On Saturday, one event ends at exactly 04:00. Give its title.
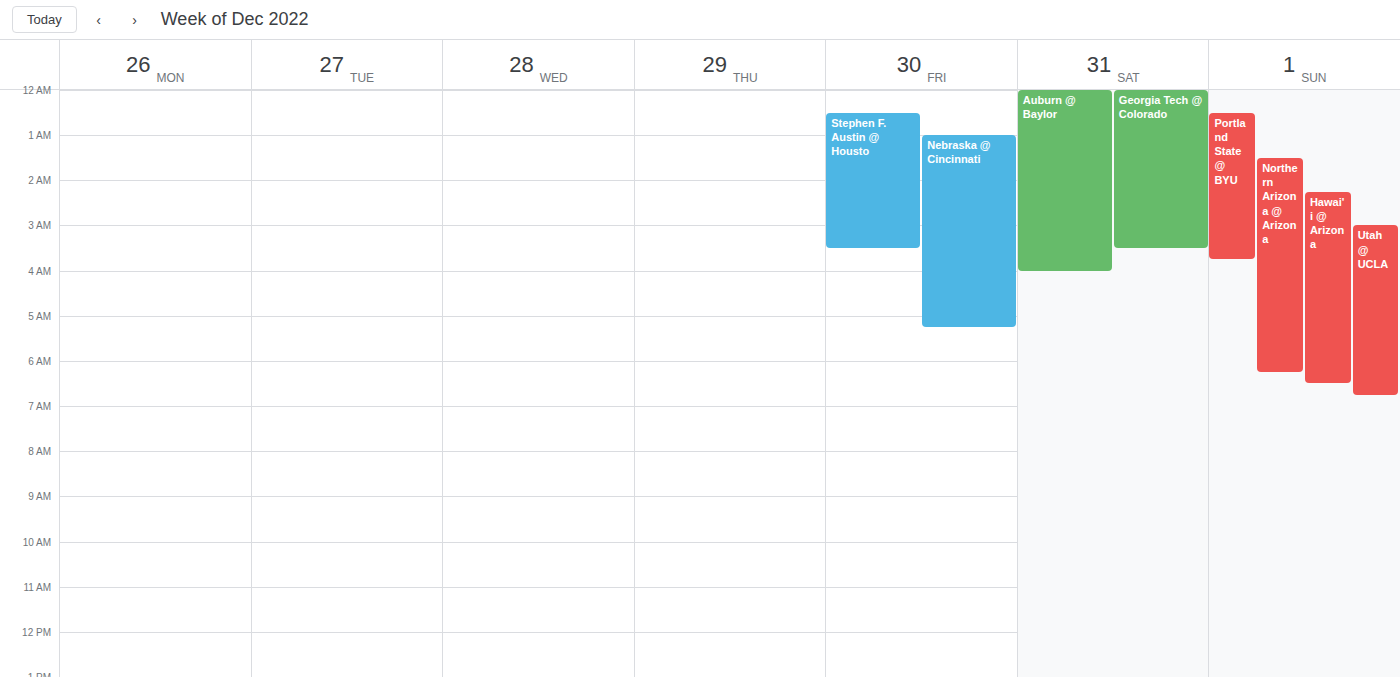
"Auburn @ Baylor"